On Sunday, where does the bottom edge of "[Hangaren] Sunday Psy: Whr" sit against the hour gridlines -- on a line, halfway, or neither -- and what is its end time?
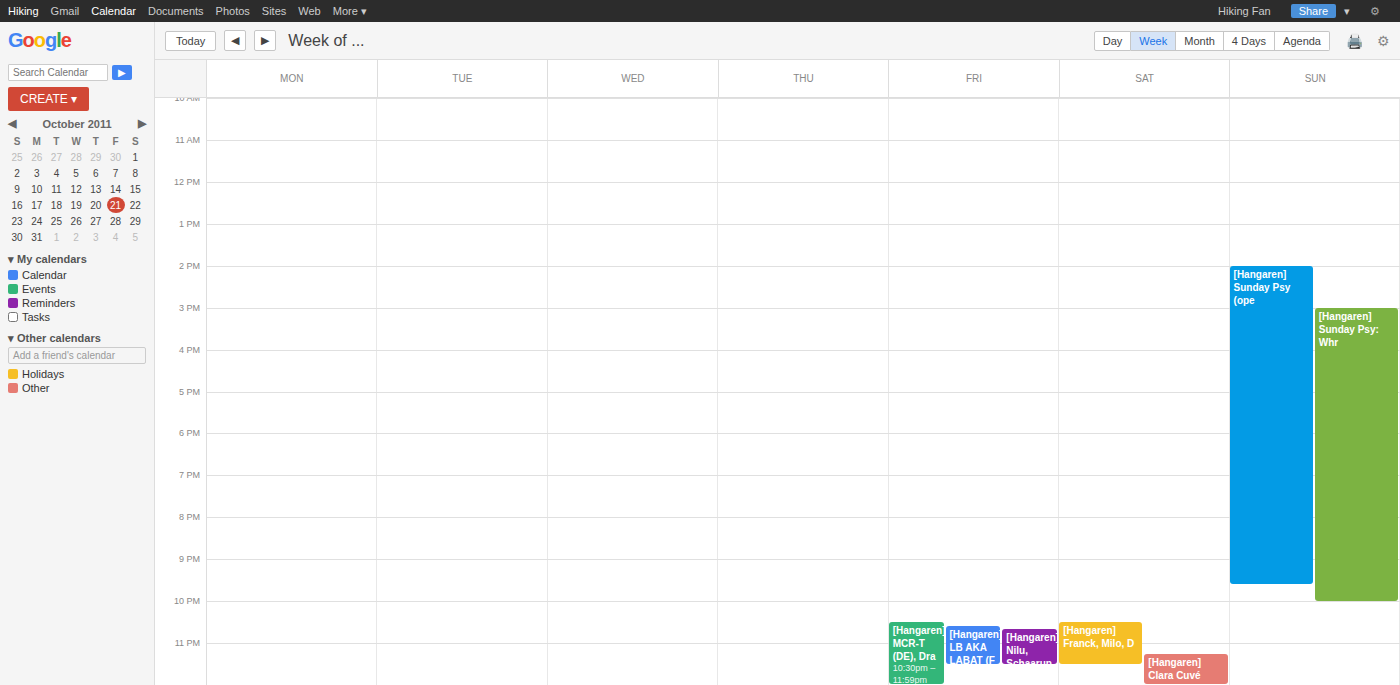
10:00 PM -- exactly on the 10 PM line.